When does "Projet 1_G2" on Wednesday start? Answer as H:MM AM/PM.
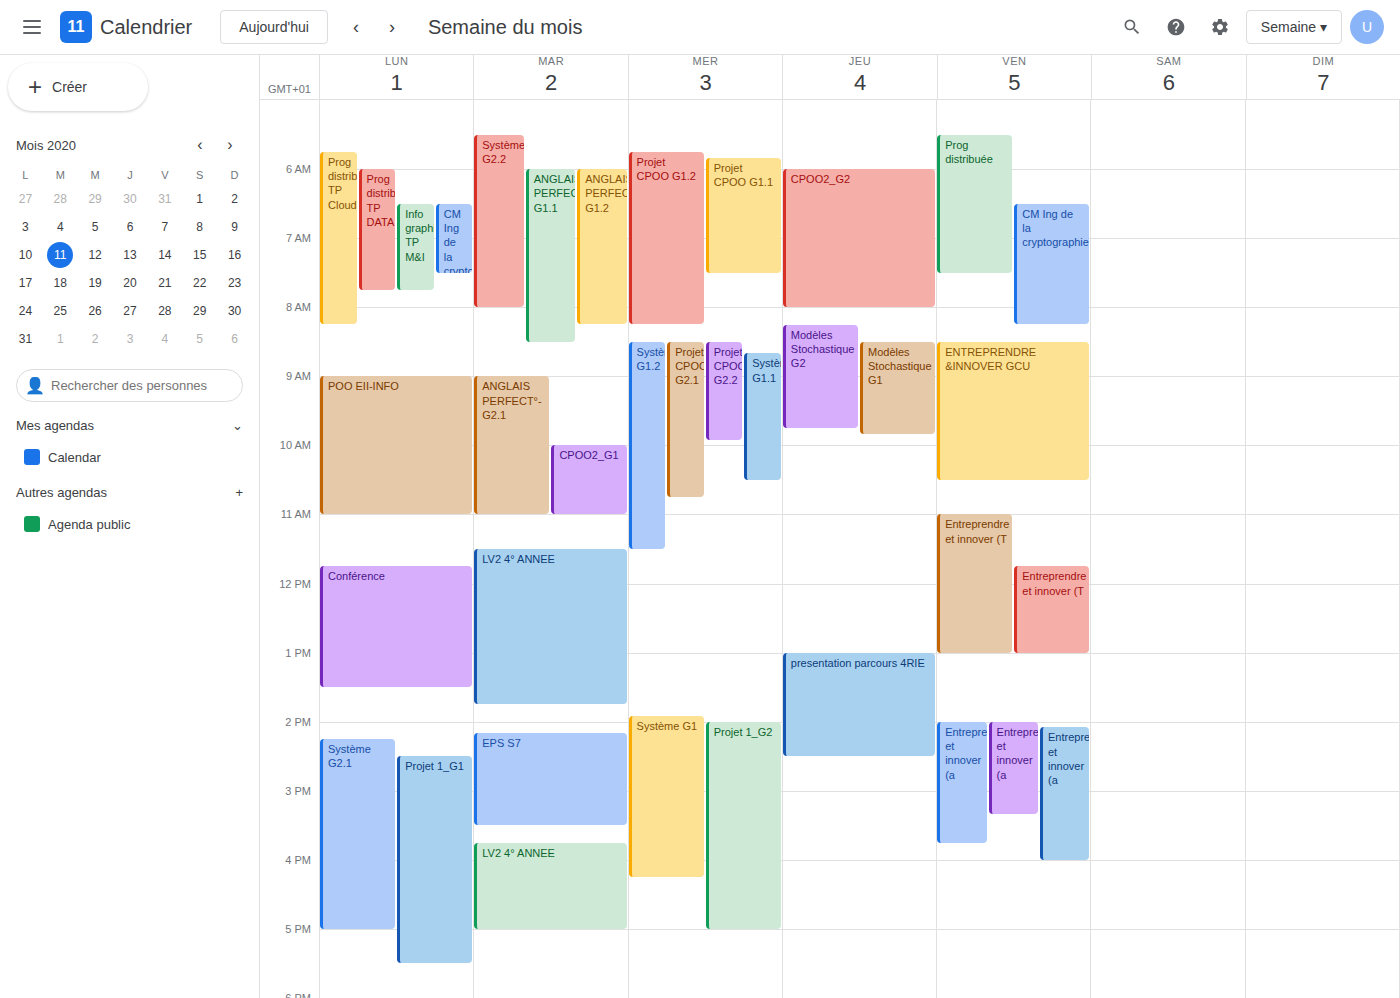
2:00 PM